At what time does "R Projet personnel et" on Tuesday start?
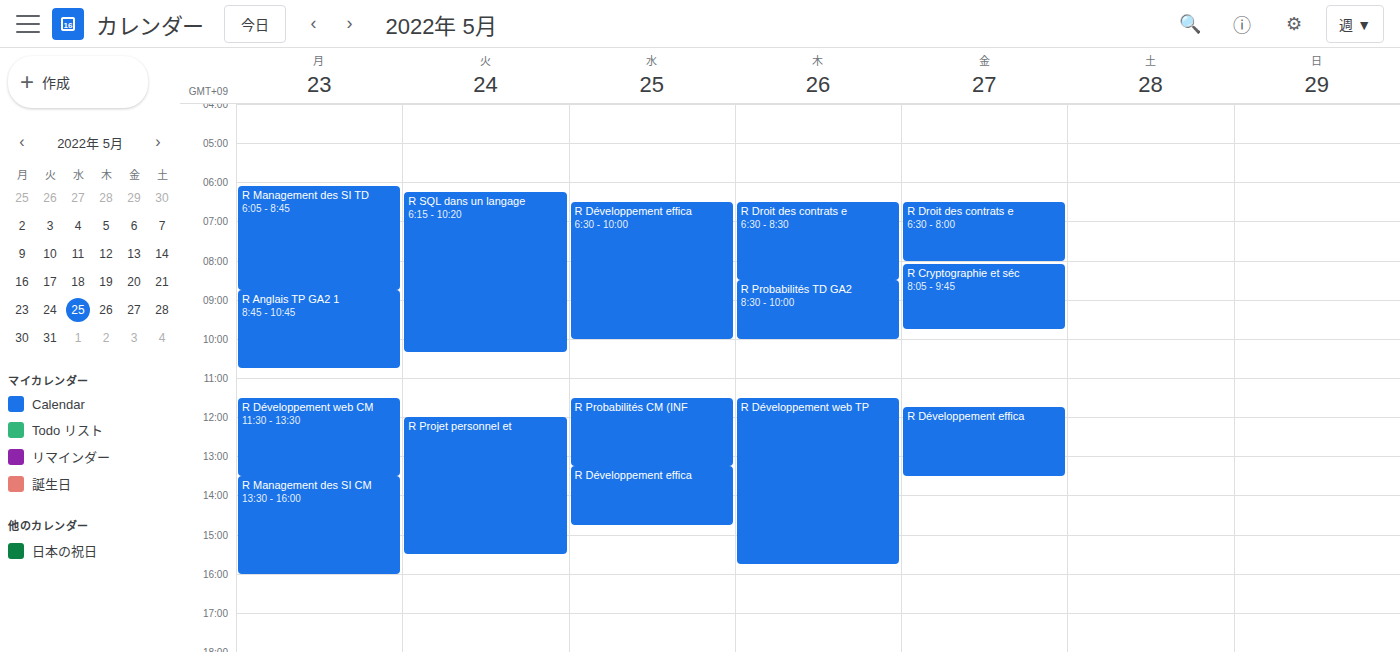
12:00 PM